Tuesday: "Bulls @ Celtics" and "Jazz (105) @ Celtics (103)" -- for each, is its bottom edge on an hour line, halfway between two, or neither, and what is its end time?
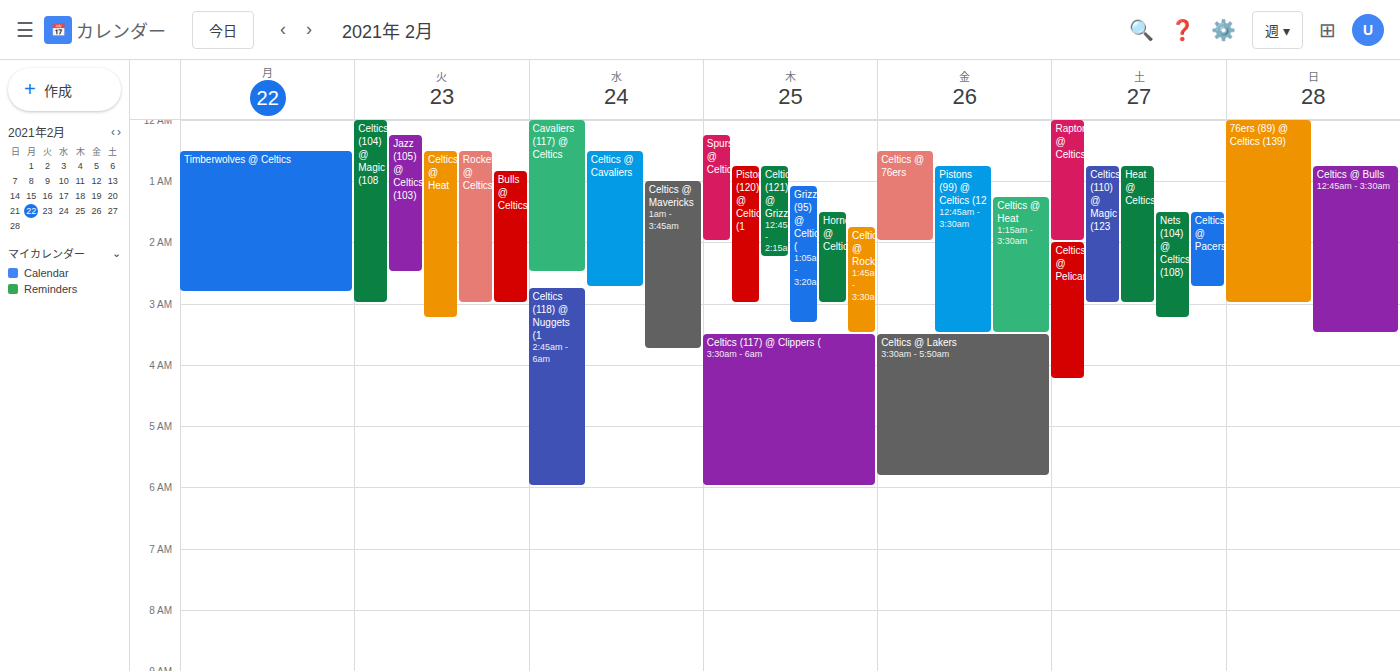
"Bulls @ Celtics": 3:00 AM, exactly on the 3 AM line. "Jazz (105) @ Celtics (103)": 2:30 AM, halfway between the 2 AM and 3 AM lines.